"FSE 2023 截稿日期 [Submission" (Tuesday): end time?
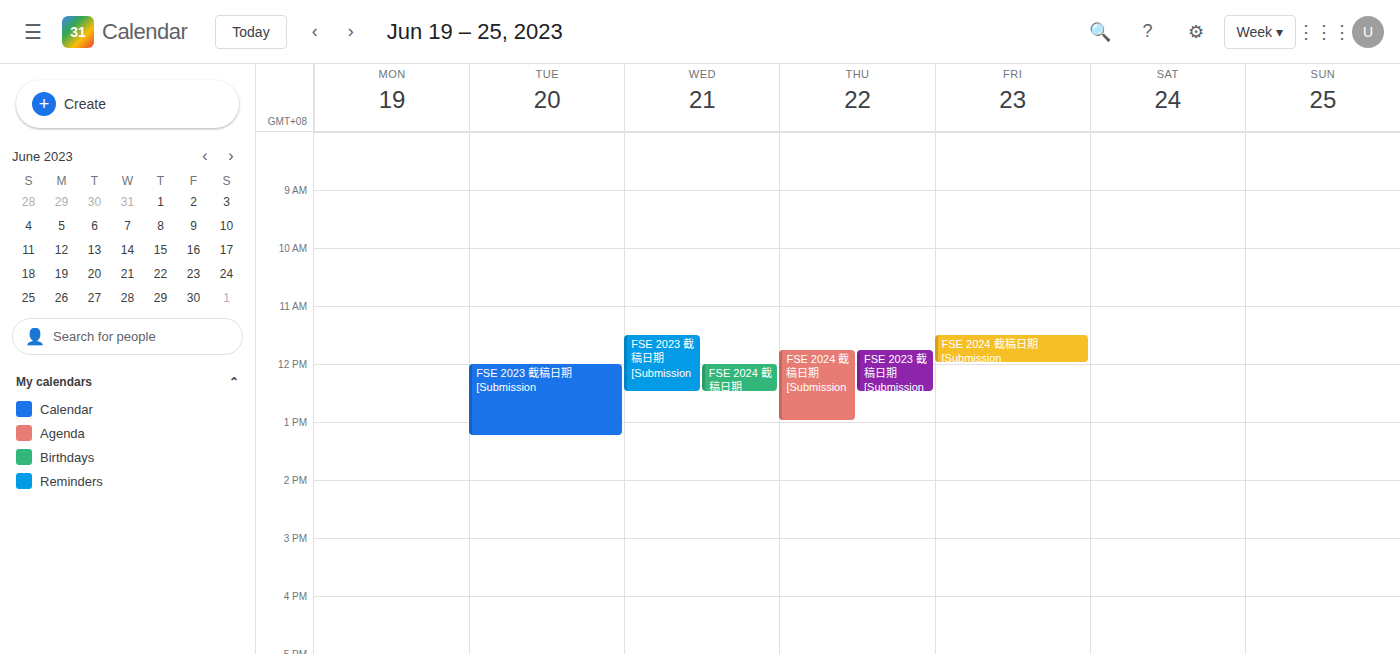
1:15 PM